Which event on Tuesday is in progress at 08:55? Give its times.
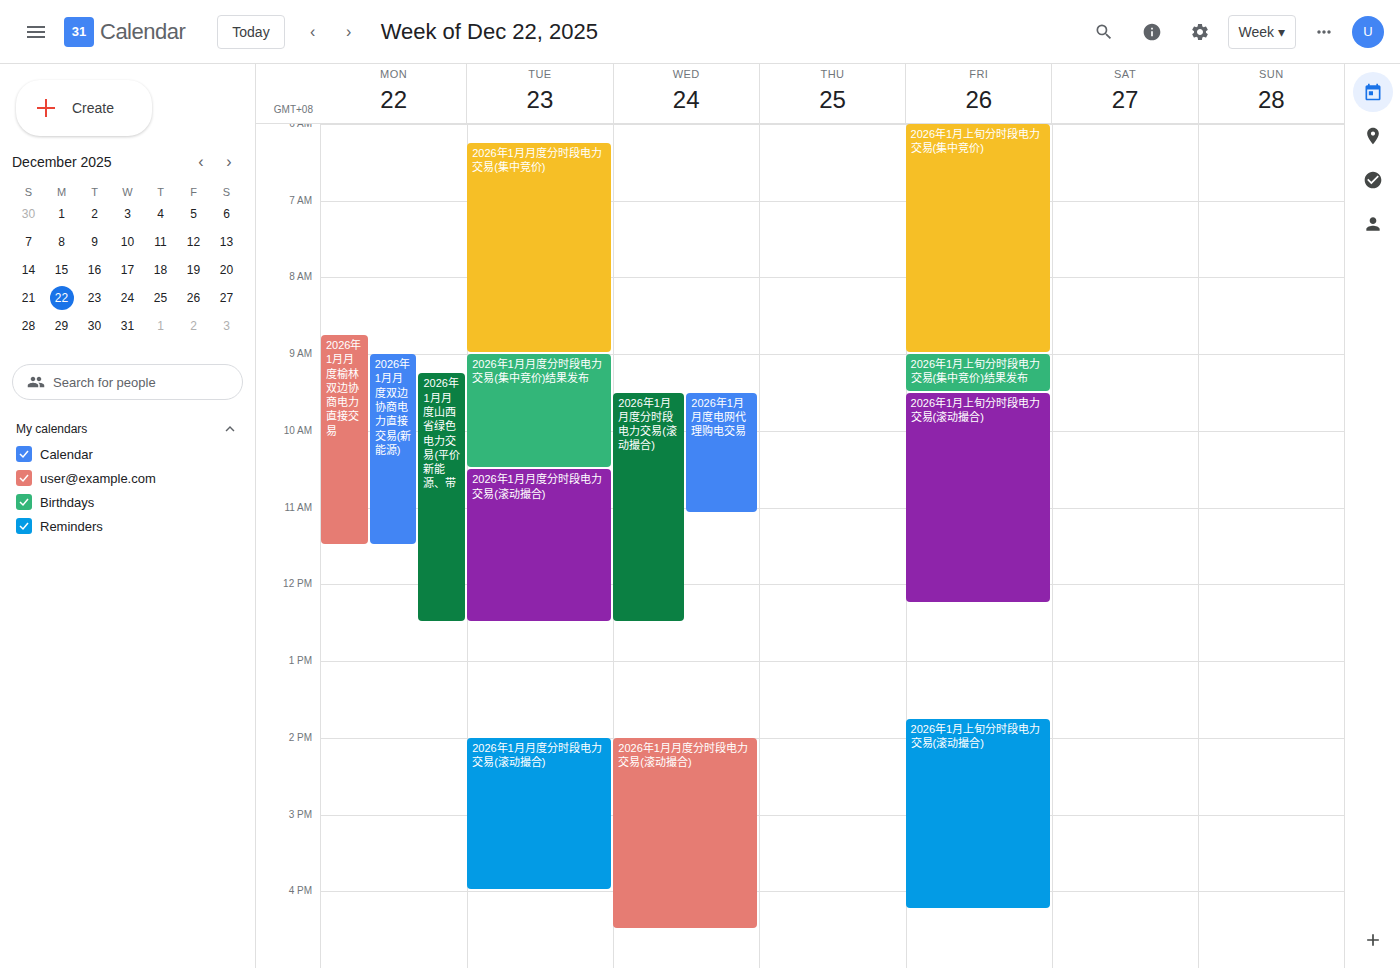
"2026年1月月度分时段电力交易(集中竞价)", 06:15 to 09:00